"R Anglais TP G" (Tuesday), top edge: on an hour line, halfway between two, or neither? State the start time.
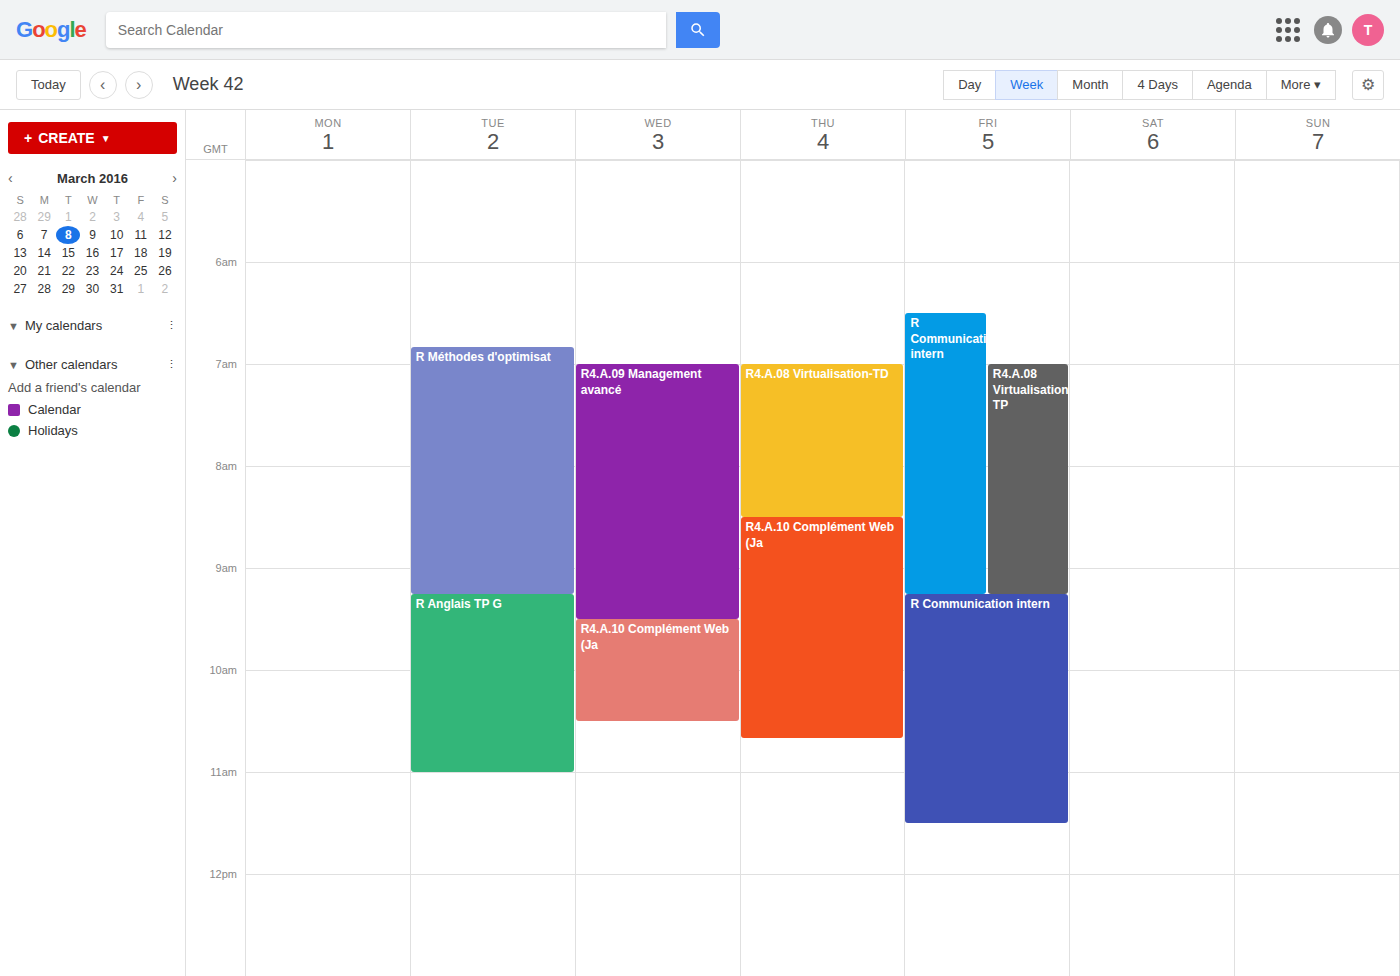
9:15 AM -- neither: a quarter of the way from the 9 AM line to the 10 AM line.